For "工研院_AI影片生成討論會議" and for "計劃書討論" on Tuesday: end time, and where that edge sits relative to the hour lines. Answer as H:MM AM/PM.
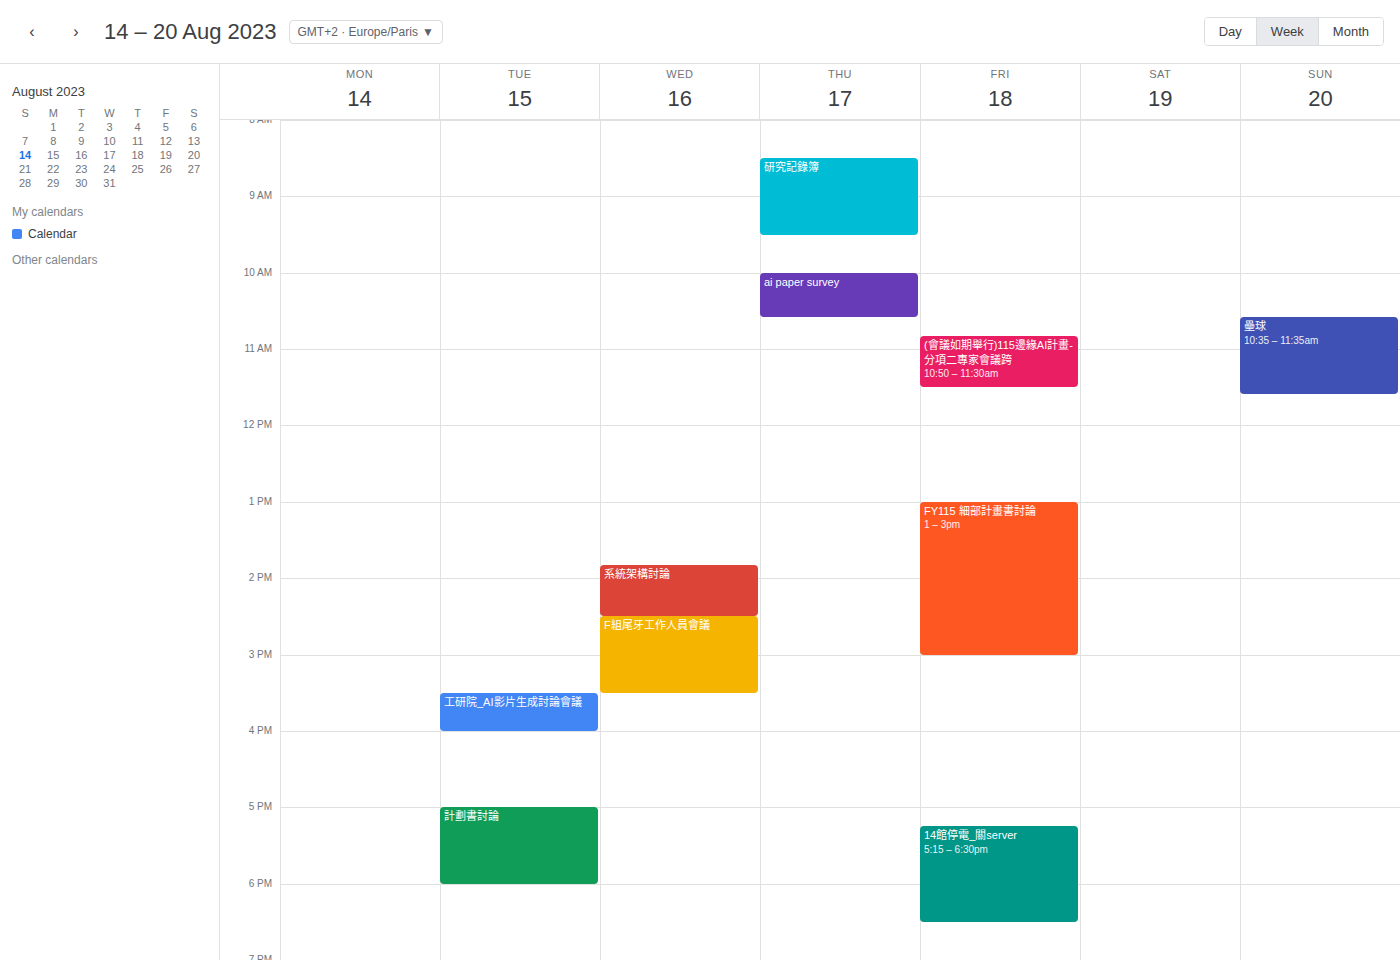
"工研院_AI影片生成討論會議": 4:00 PM, exactly on the 4 PM line. "計劃書討論": 6:00 PM, exactly on the 6 PM line.